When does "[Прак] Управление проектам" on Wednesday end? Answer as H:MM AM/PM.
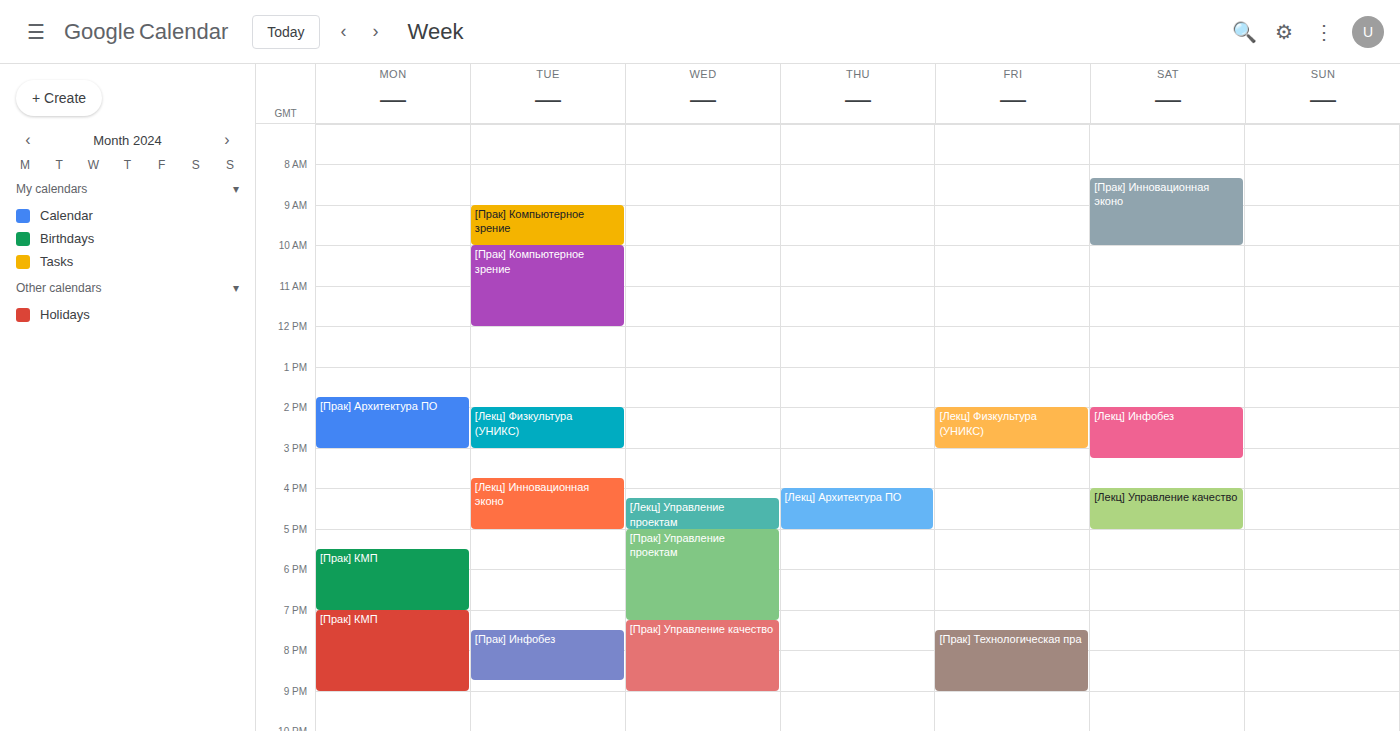
7:15 PM